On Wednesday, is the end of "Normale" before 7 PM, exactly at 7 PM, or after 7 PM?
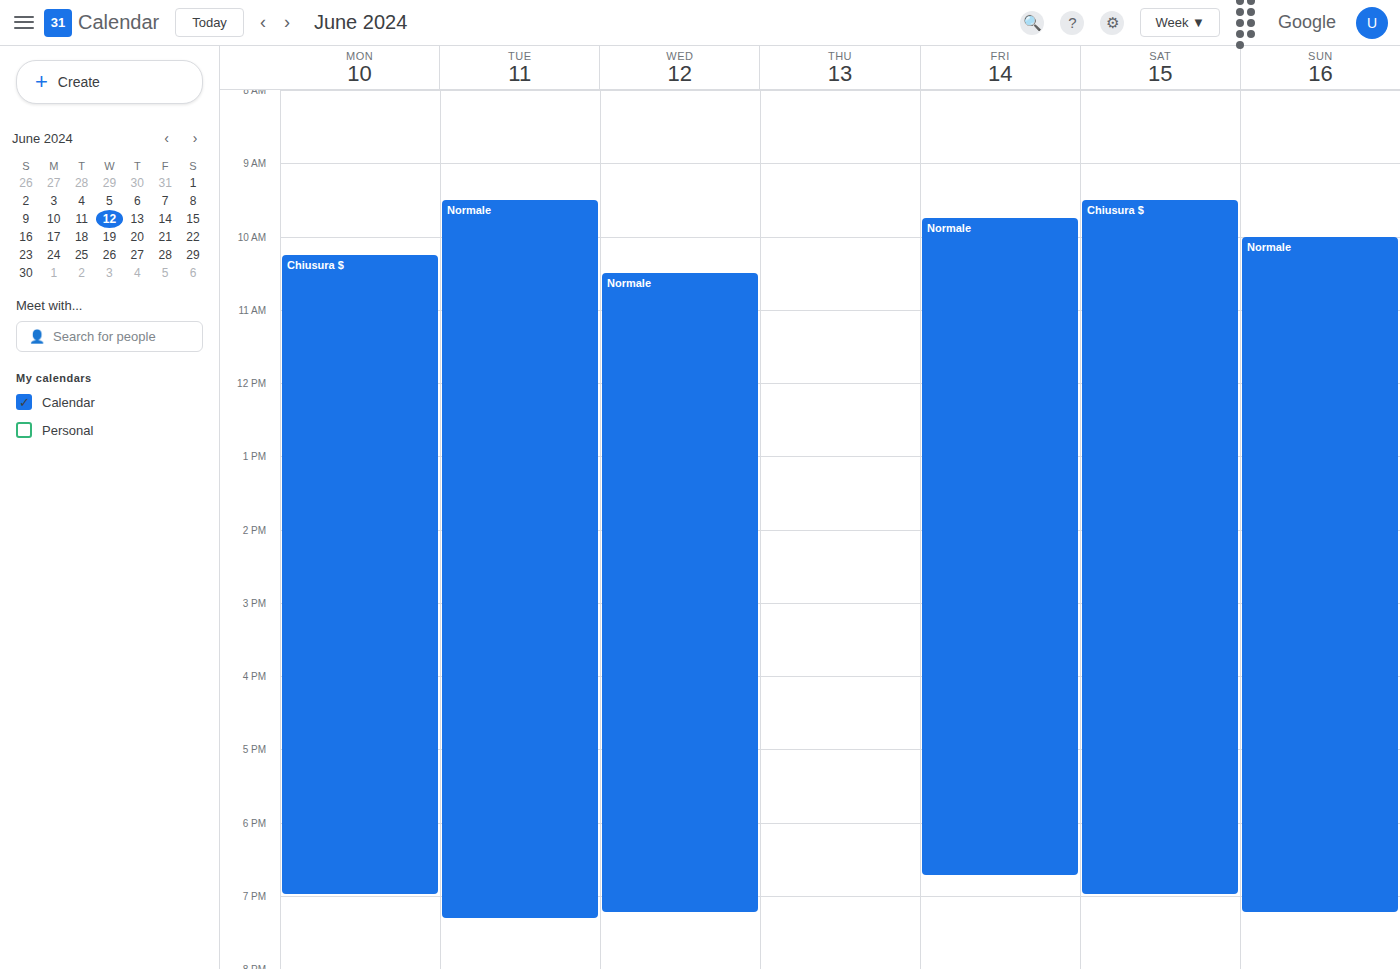
7:15 PM -- after 7 PM, 15 minutes below the 7 PM line.